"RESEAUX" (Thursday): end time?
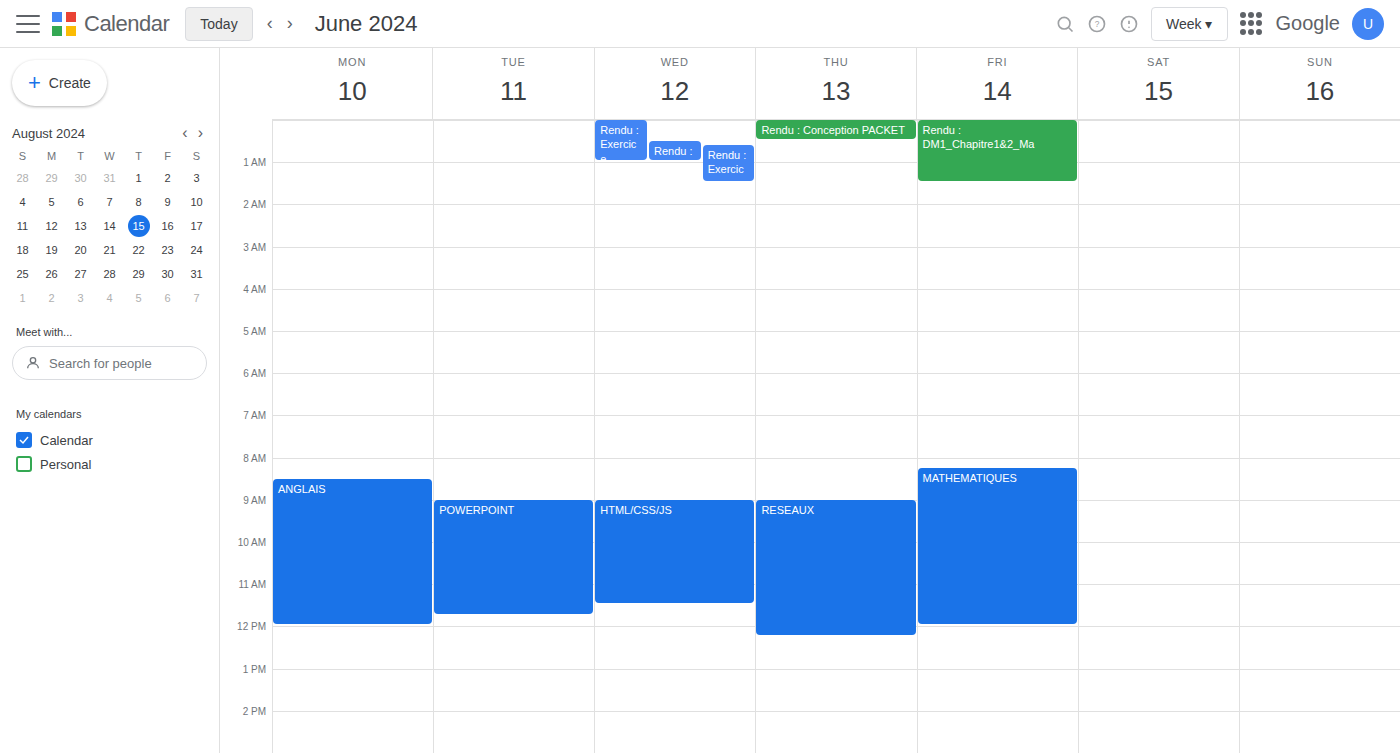
12:15 PM